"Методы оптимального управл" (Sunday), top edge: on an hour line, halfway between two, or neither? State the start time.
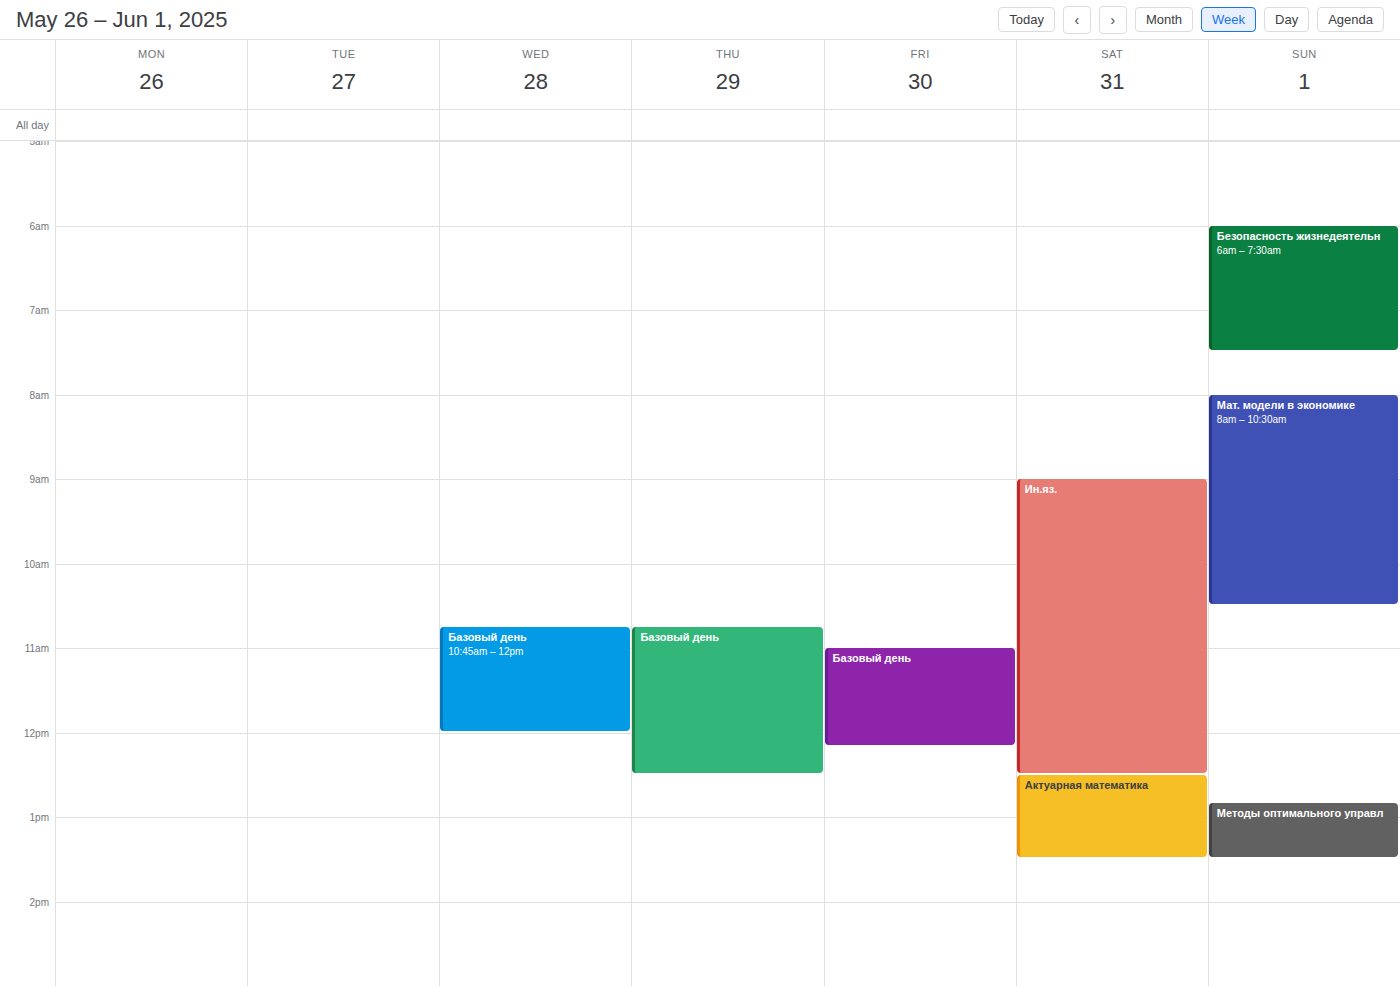
12:50 PM -- neither: 50 minutes below the 12 PM line and 10 minutes above the 1 PM line.